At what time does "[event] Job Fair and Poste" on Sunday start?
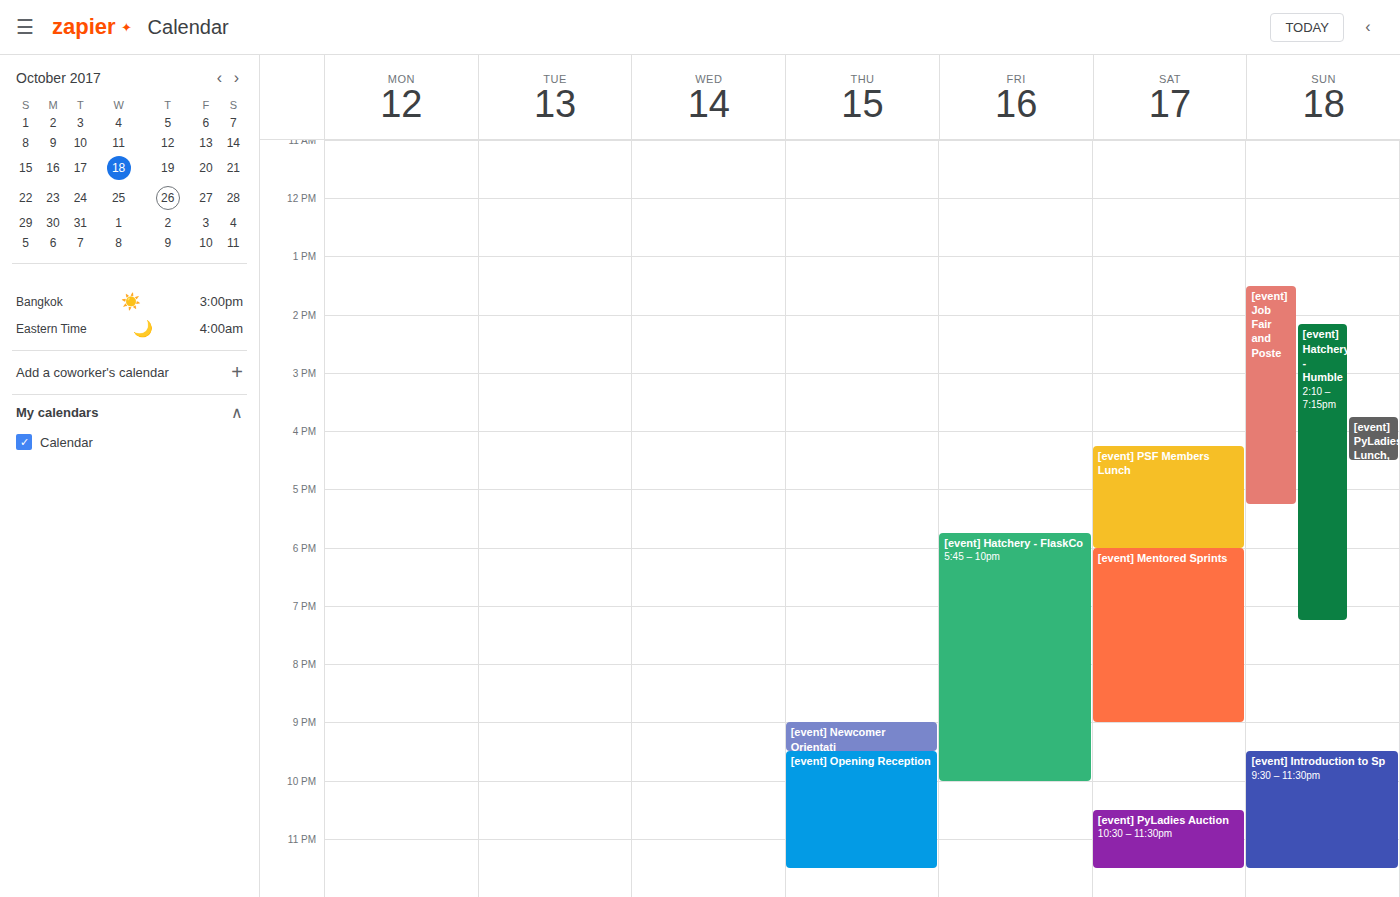
1:30 PM